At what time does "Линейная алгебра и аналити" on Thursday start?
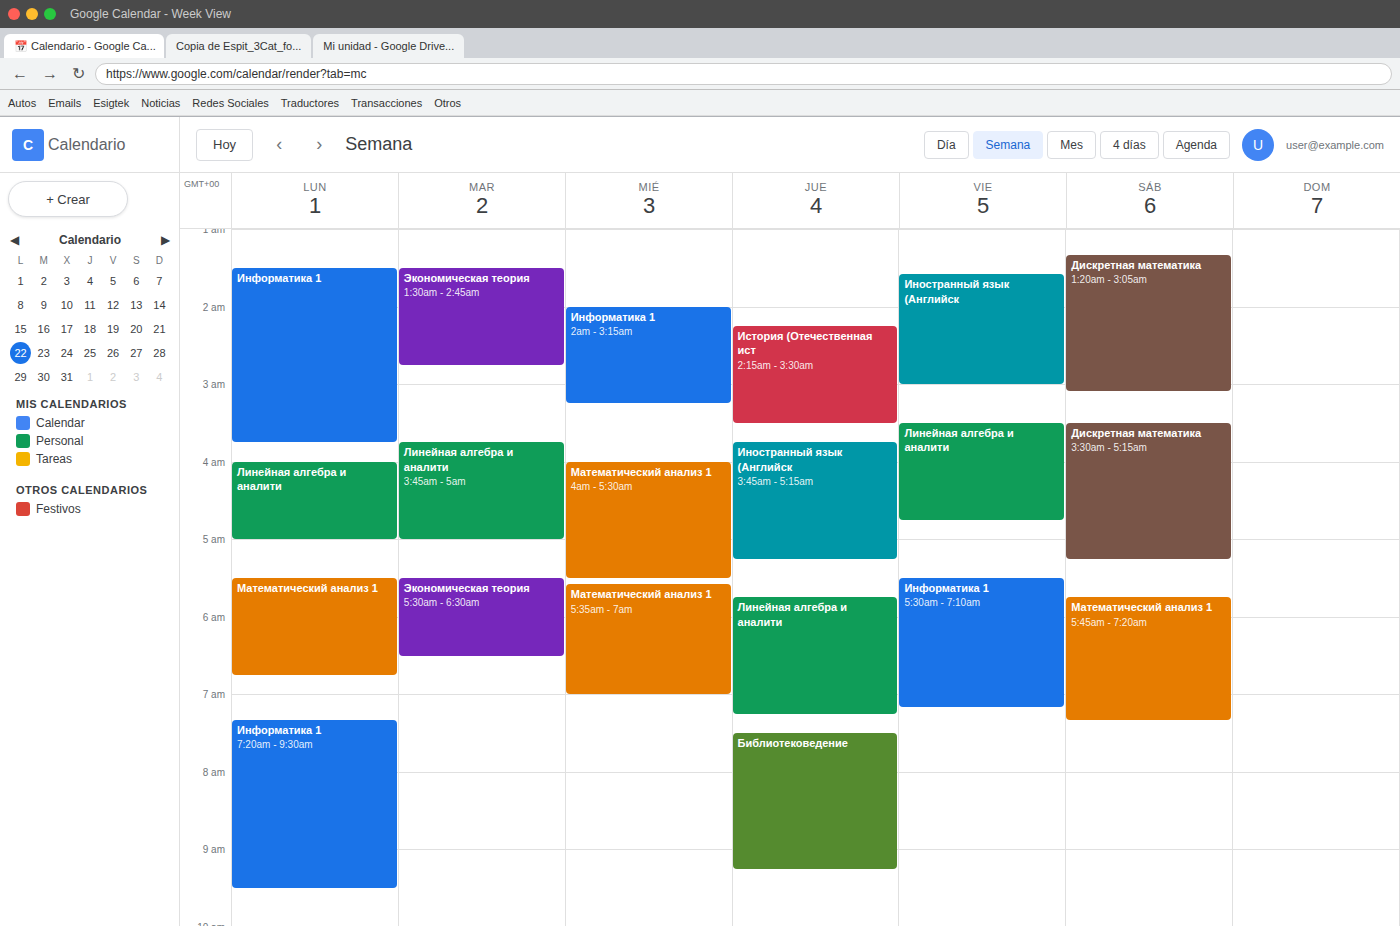
05:45